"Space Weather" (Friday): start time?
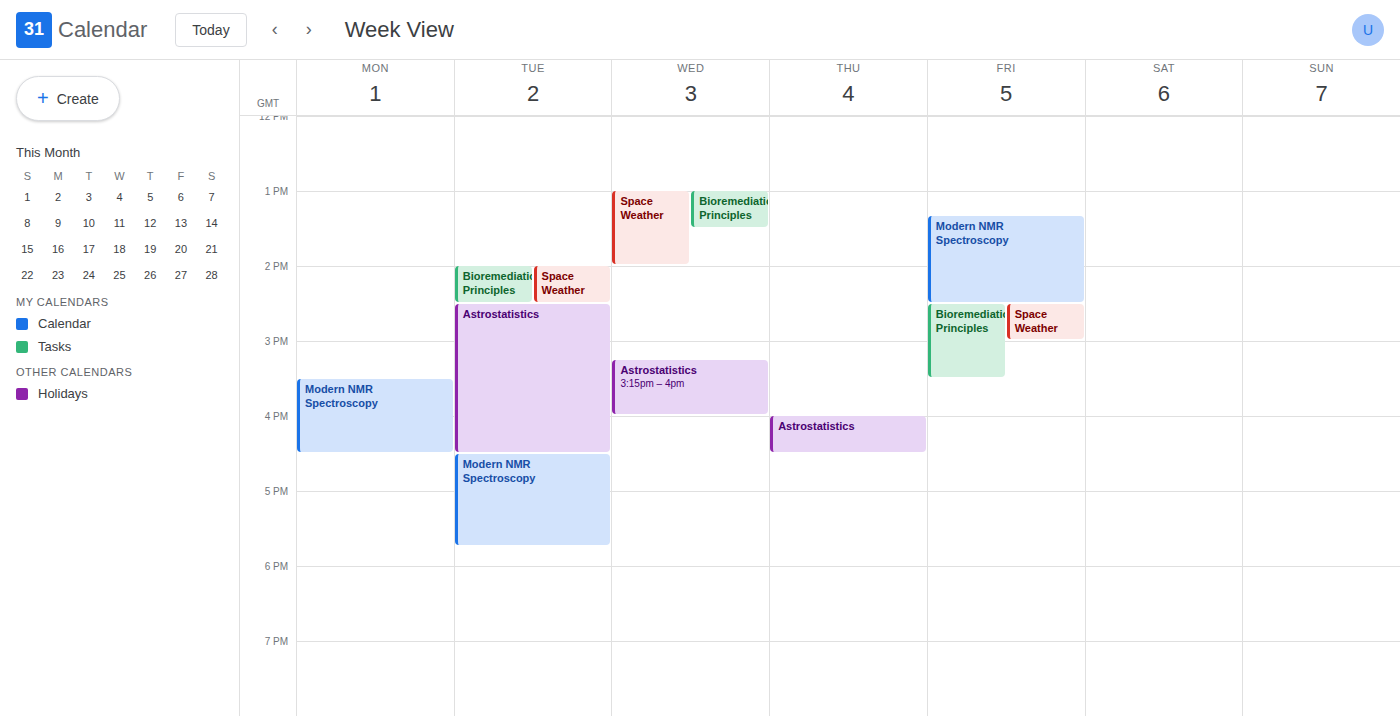
14:30